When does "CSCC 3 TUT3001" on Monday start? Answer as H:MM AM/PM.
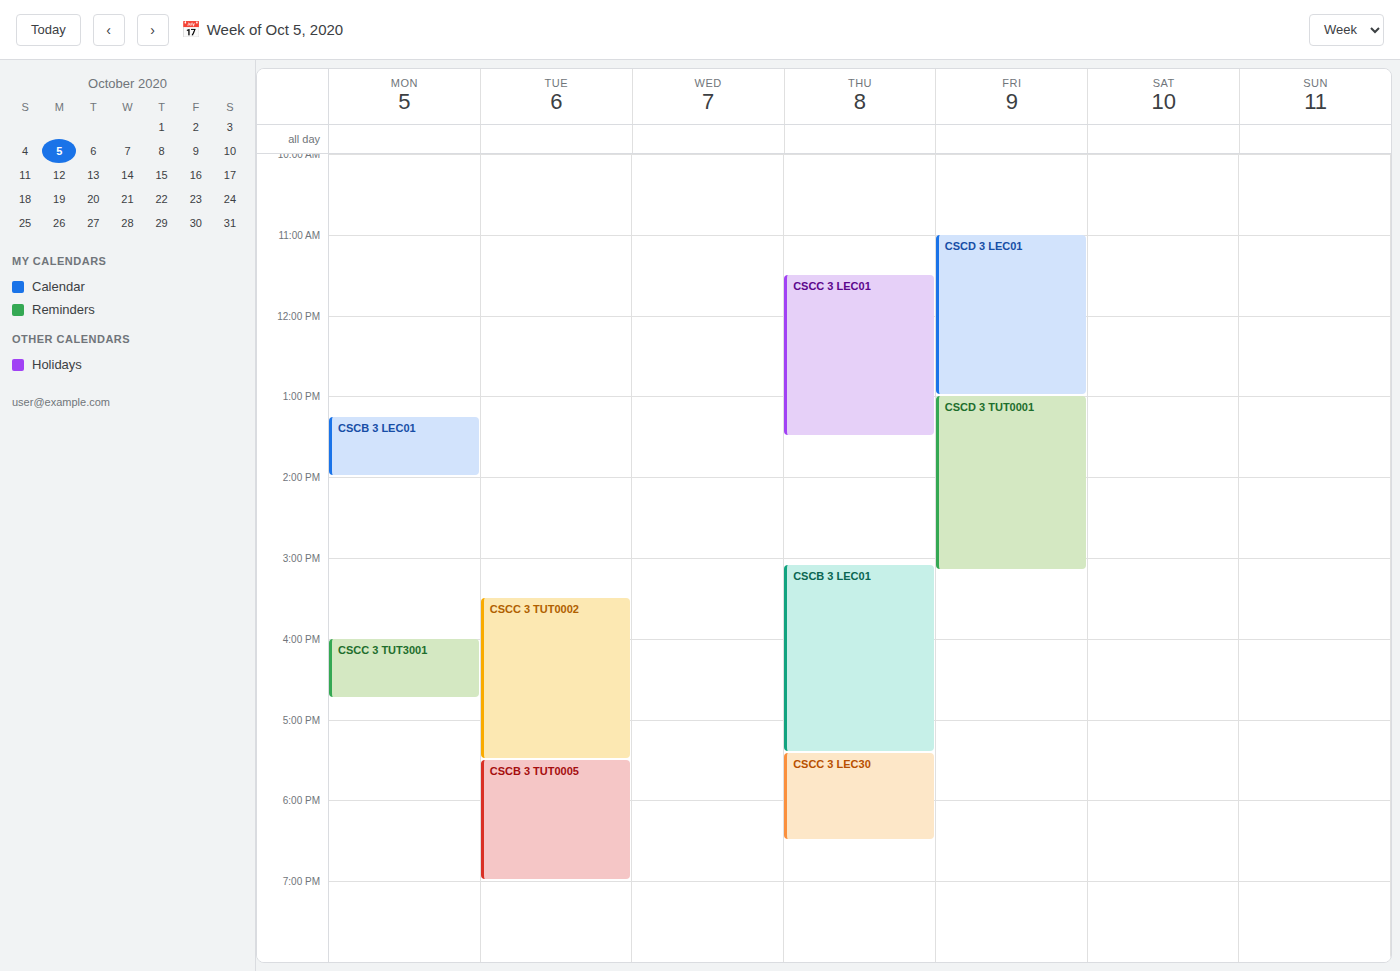
4:00 PM